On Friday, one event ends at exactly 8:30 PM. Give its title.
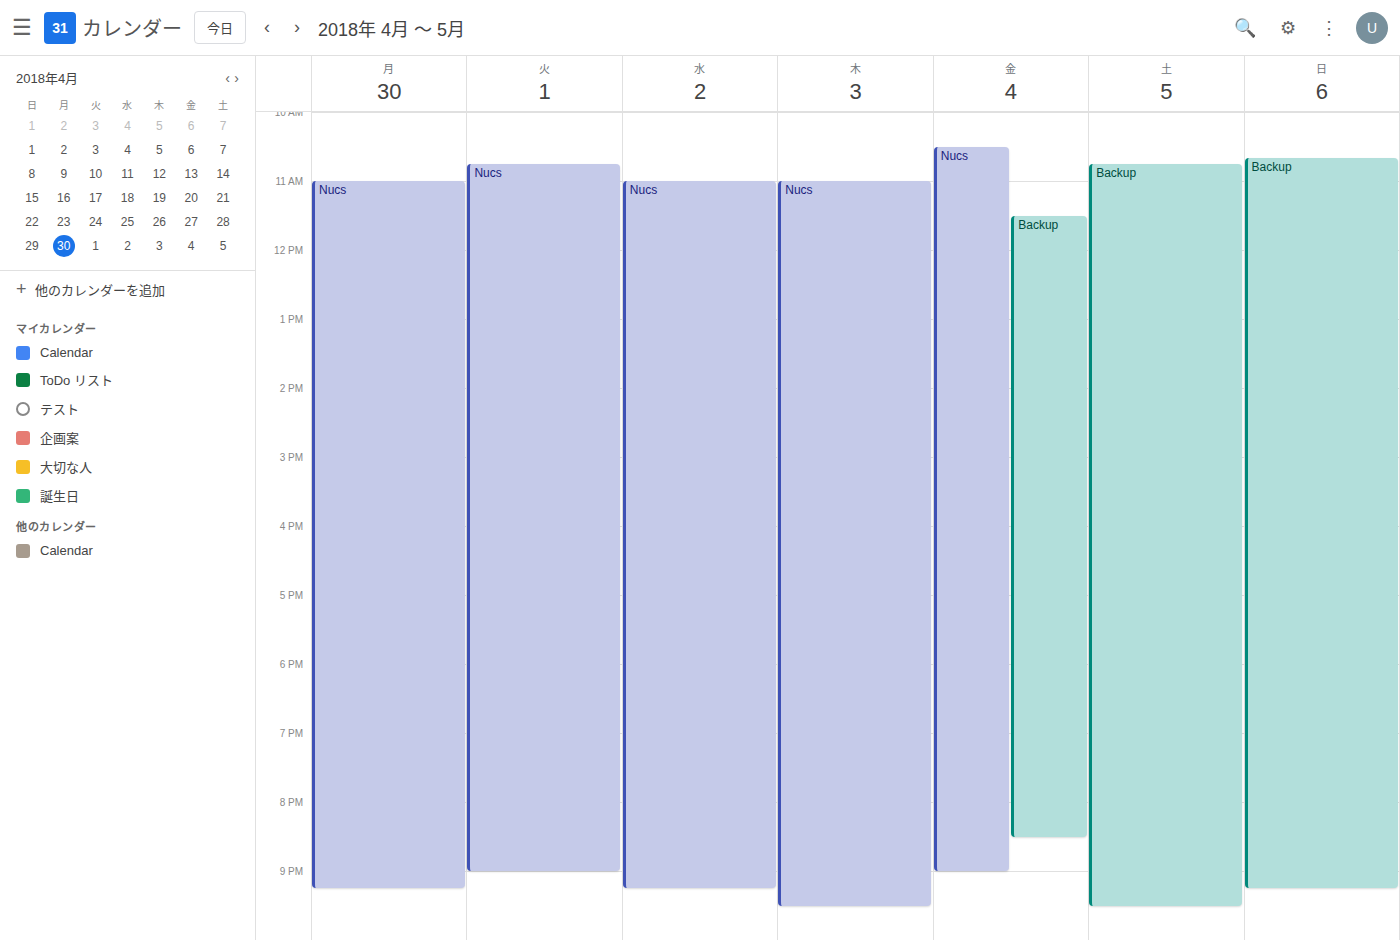
"Backup"